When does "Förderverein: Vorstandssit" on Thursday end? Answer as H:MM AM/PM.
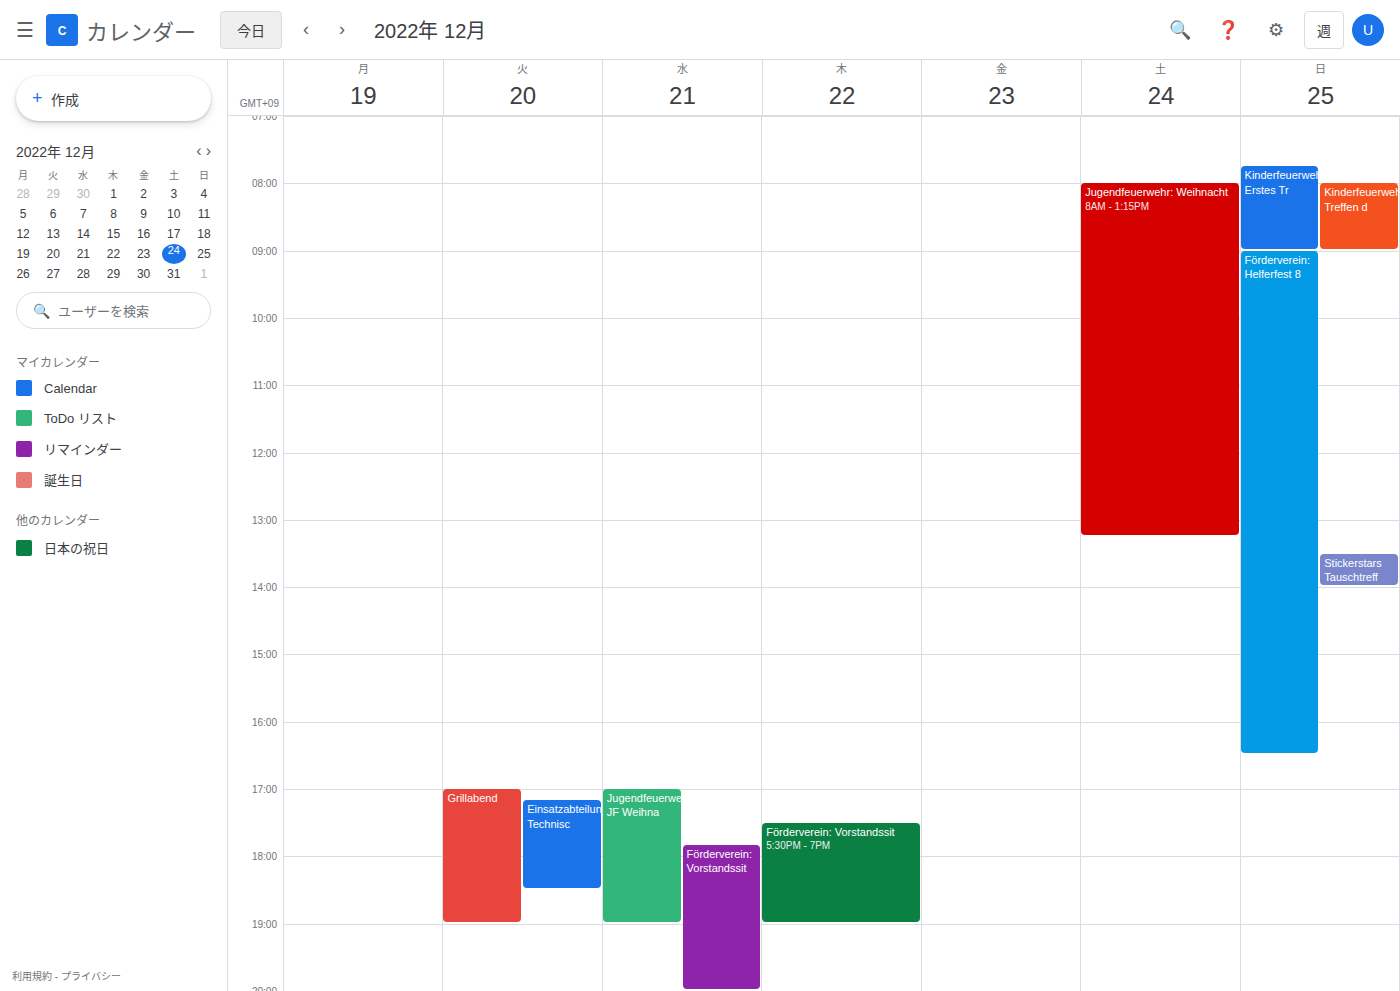
7:00 PM